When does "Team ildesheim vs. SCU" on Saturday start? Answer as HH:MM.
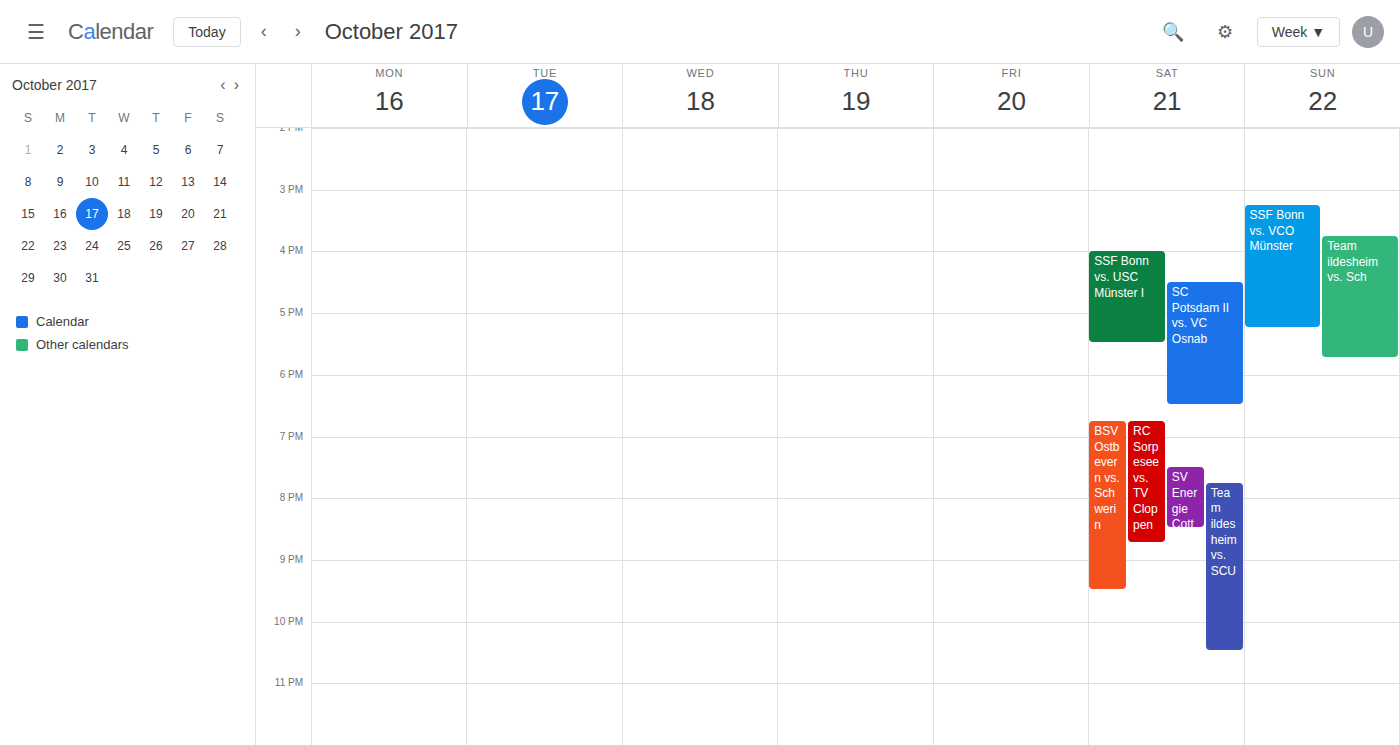
19:45